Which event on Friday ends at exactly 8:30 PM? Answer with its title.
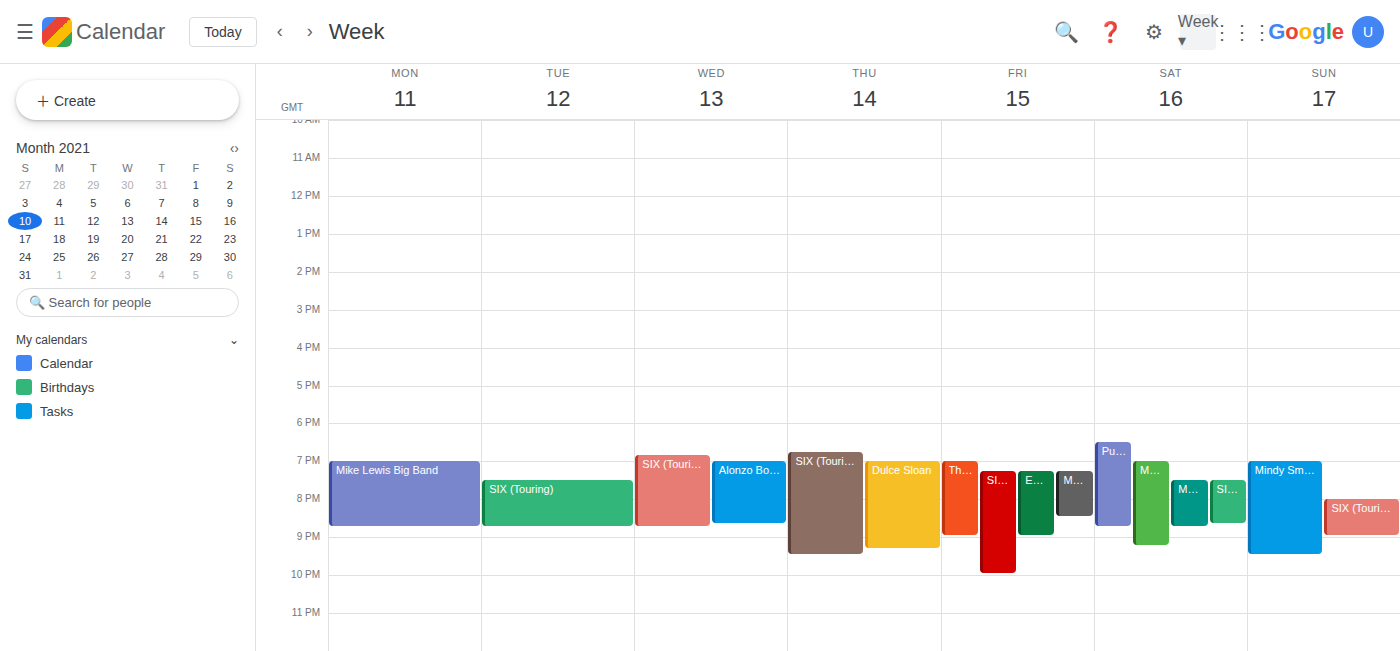
"MAOLI 'LAST SIP OF SUMMER"